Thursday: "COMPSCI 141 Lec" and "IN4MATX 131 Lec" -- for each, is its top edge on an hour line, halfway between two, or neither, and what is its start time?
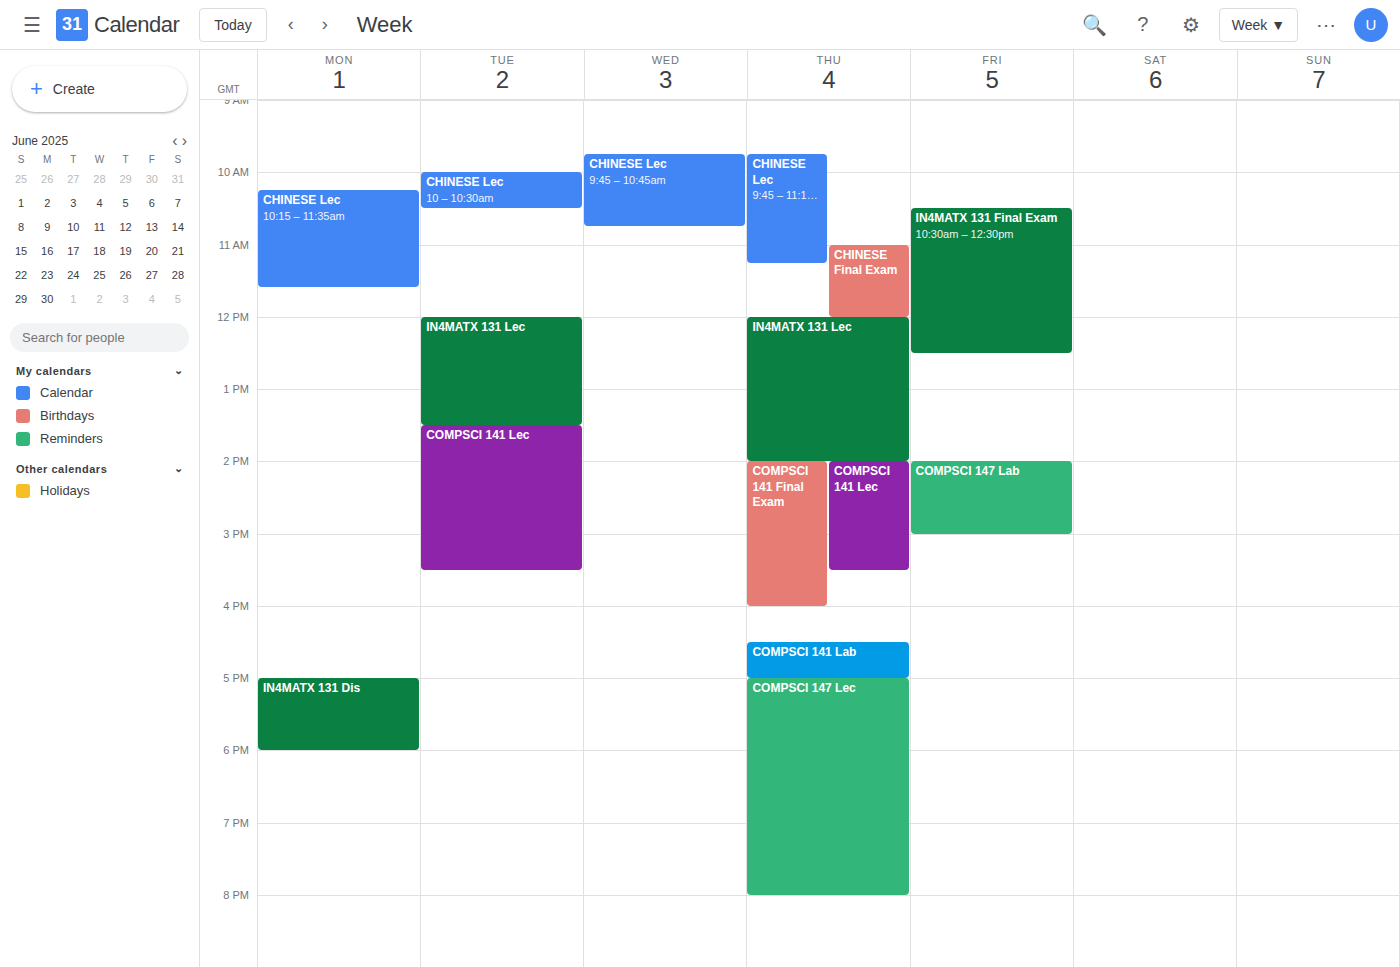
"COMPSCI 141 Lec": 2:00 PM, exactly on the 2 PM line. "IN4MATX 131 Lec": 12:00 PM, exactly on the 12 PM line.